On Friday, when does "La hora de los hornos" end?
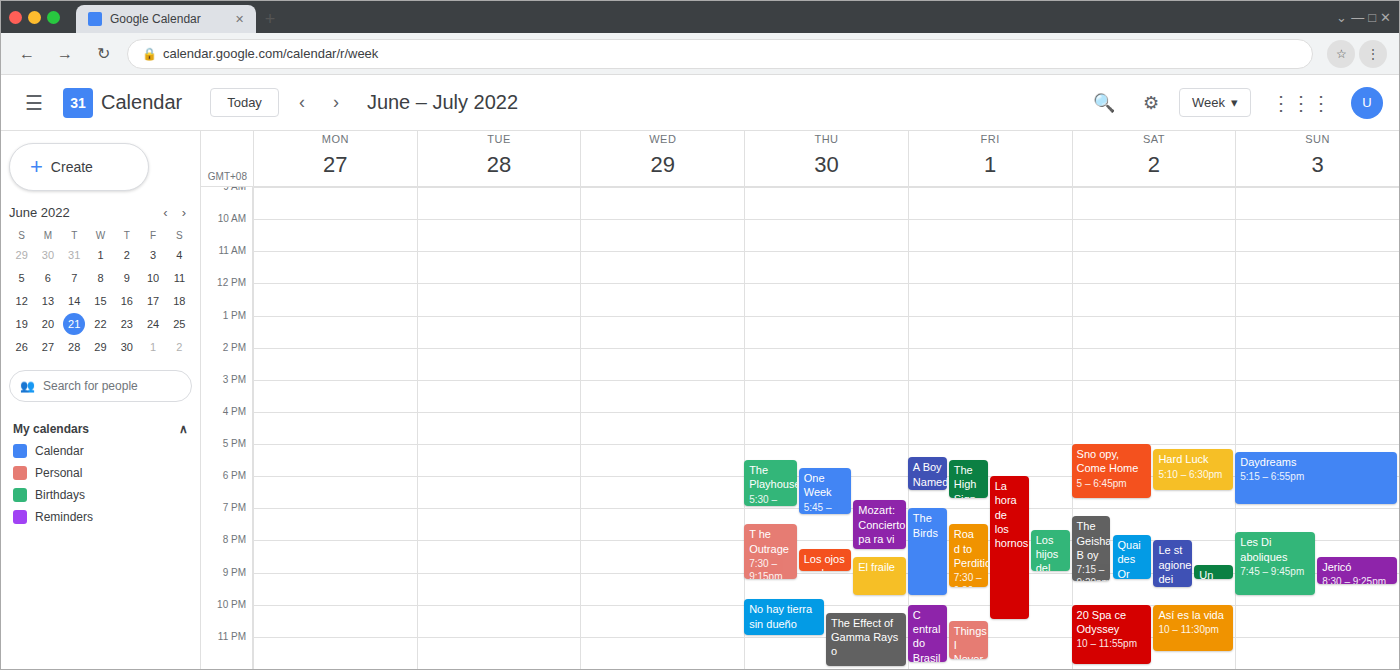
10:30 PM